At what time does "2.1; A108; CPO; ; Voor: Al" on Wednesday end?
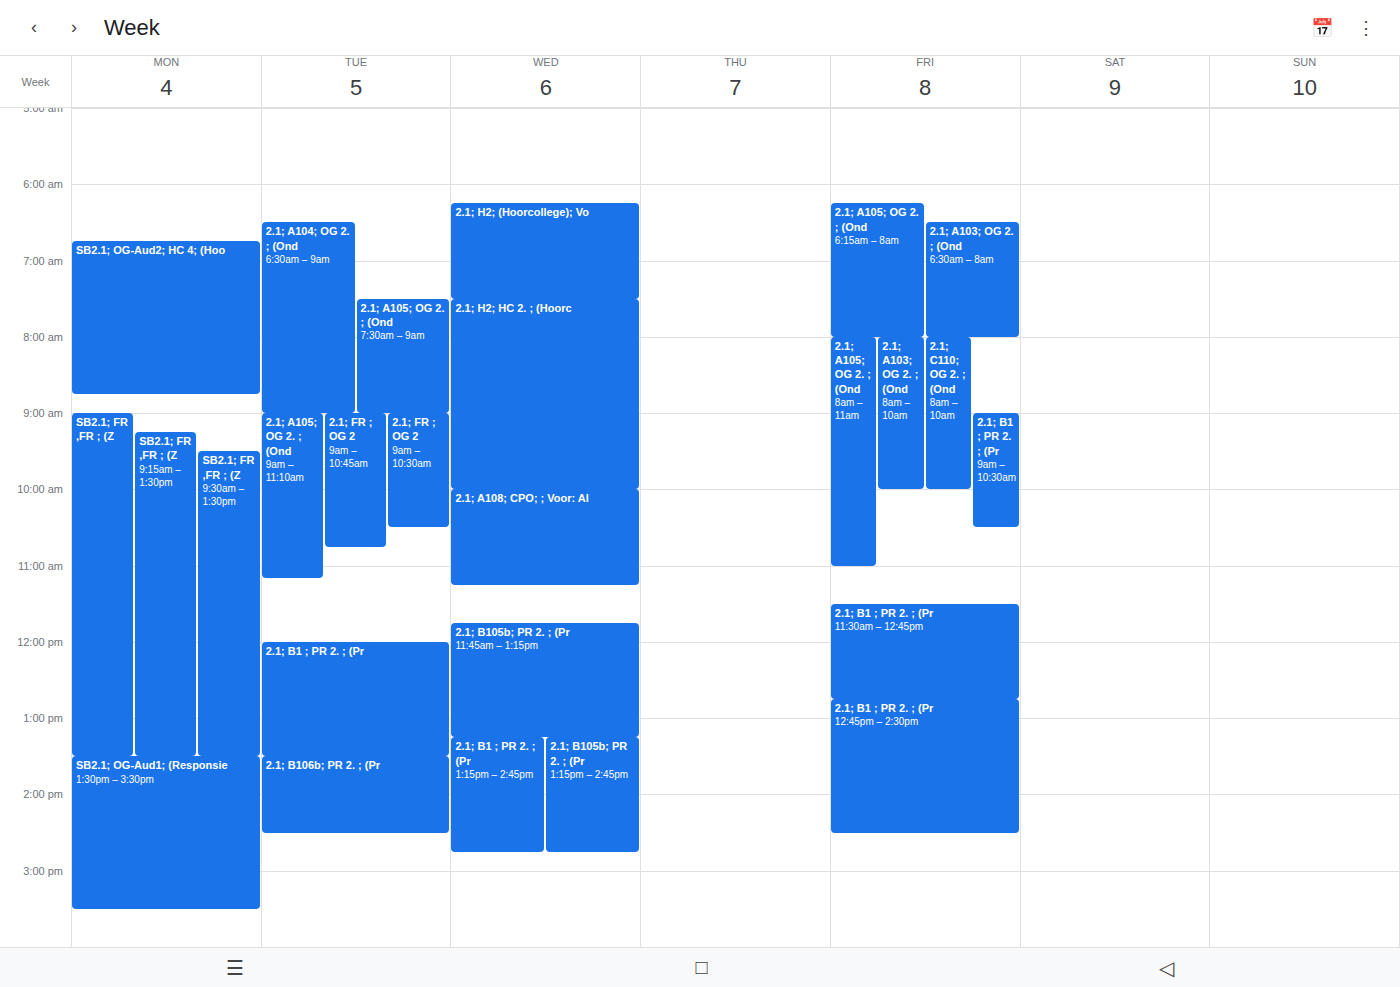
11:15 AM